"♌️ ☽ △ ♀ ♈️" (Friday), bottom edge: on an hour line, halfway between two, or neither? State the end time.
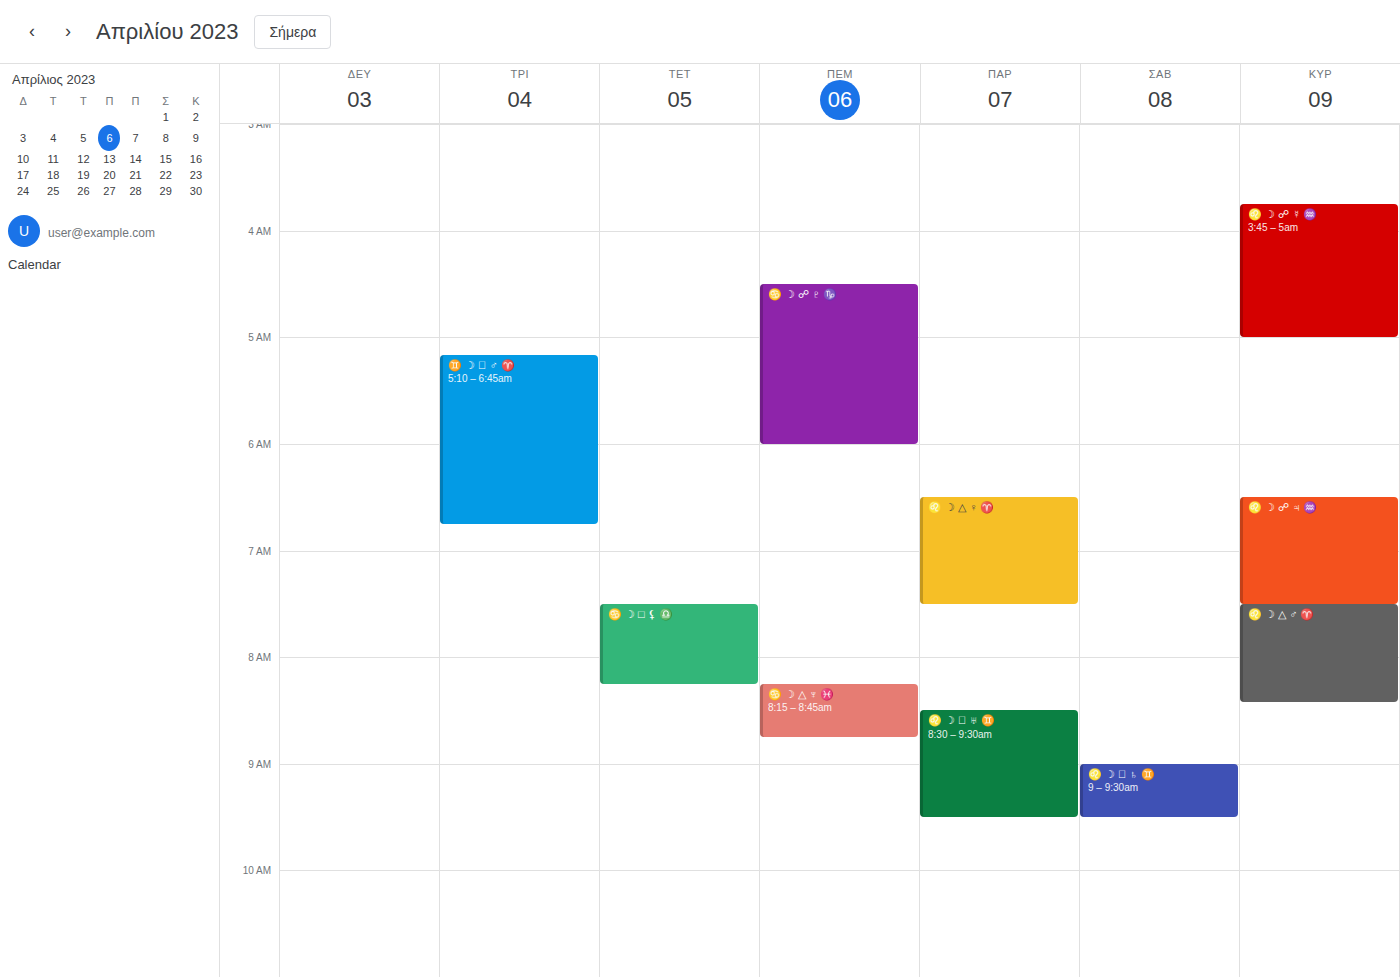
7:30 AM -- halfway between the 7 AM and 8 AM lines.